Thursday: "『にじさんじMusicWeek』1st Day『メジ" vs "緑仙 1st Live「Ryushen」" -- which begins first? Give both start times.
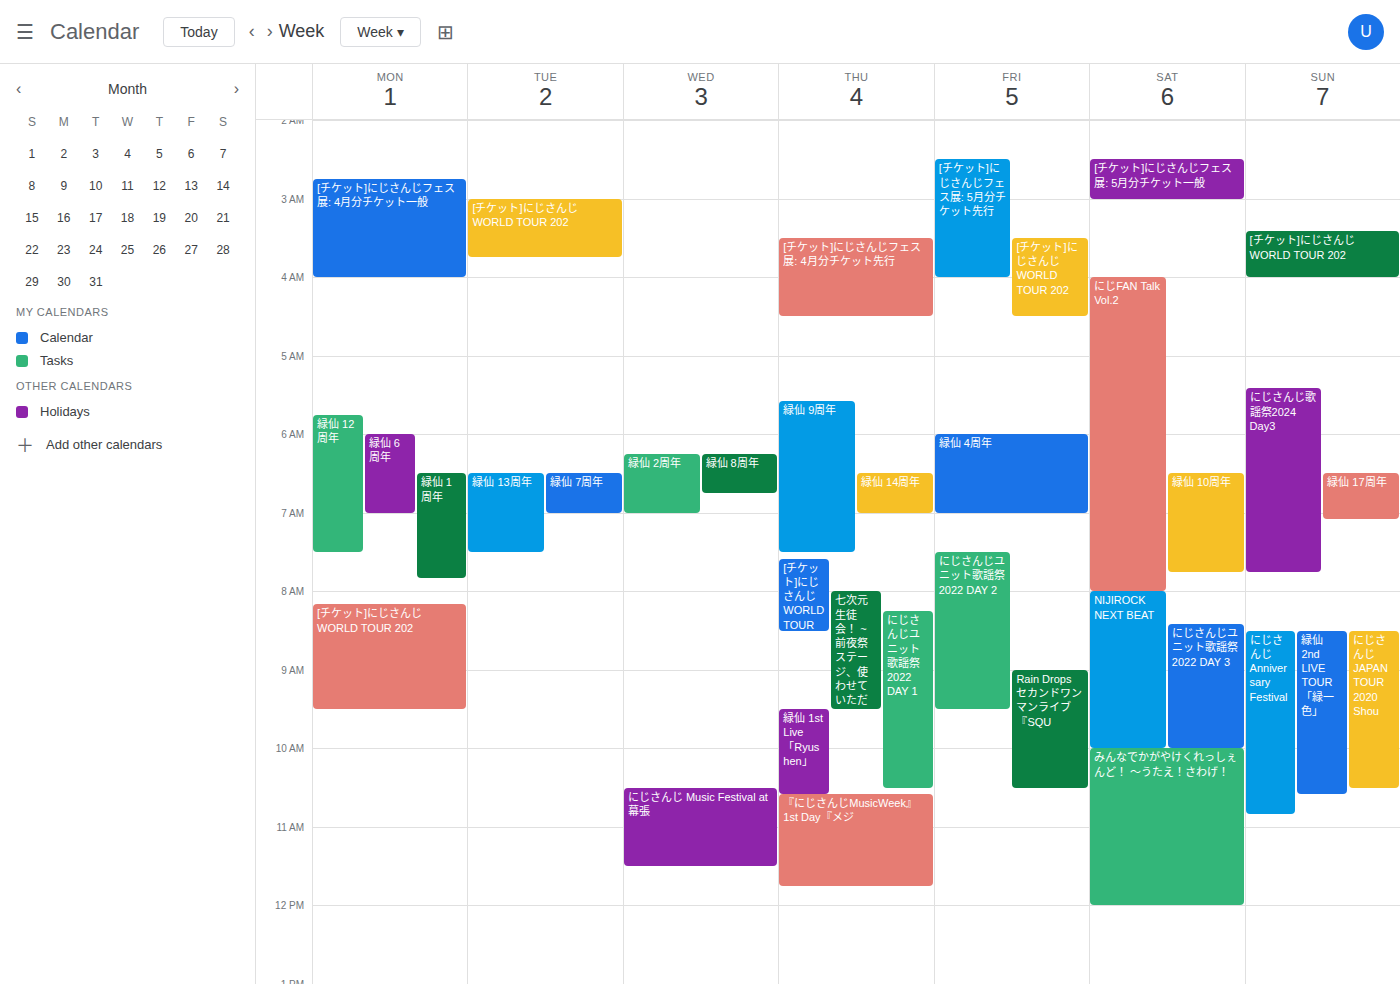
"緑仙 1st Live「Ryushen」" 9:30 AM; "『にじさんじMusicWeek』1st Day『メジ" 10:35 AM.